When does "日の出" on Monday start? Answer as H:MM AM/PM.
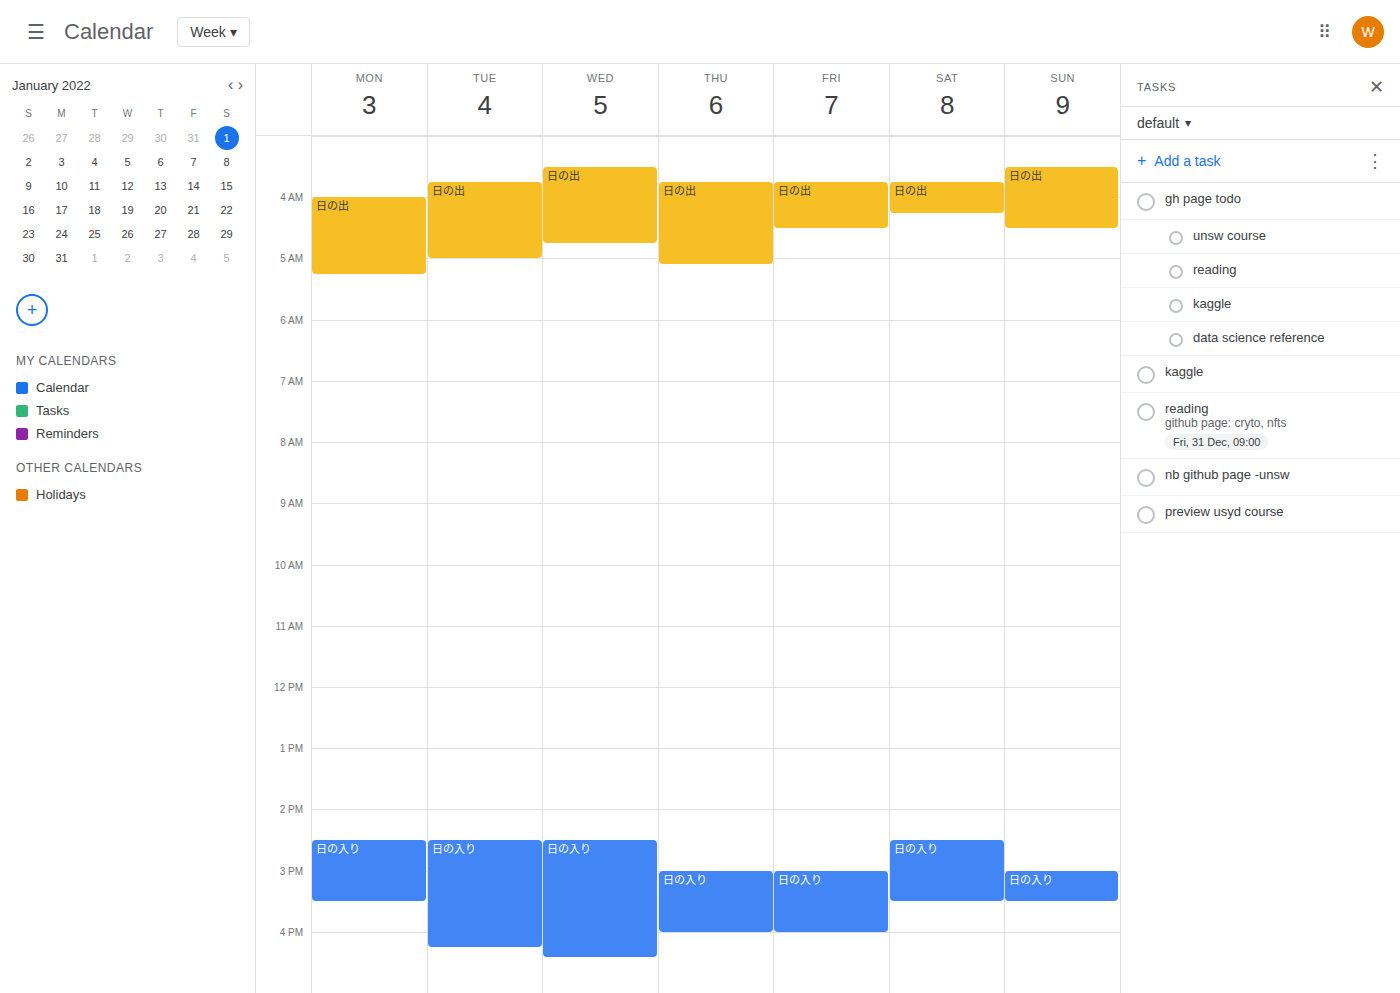
4:00 AM